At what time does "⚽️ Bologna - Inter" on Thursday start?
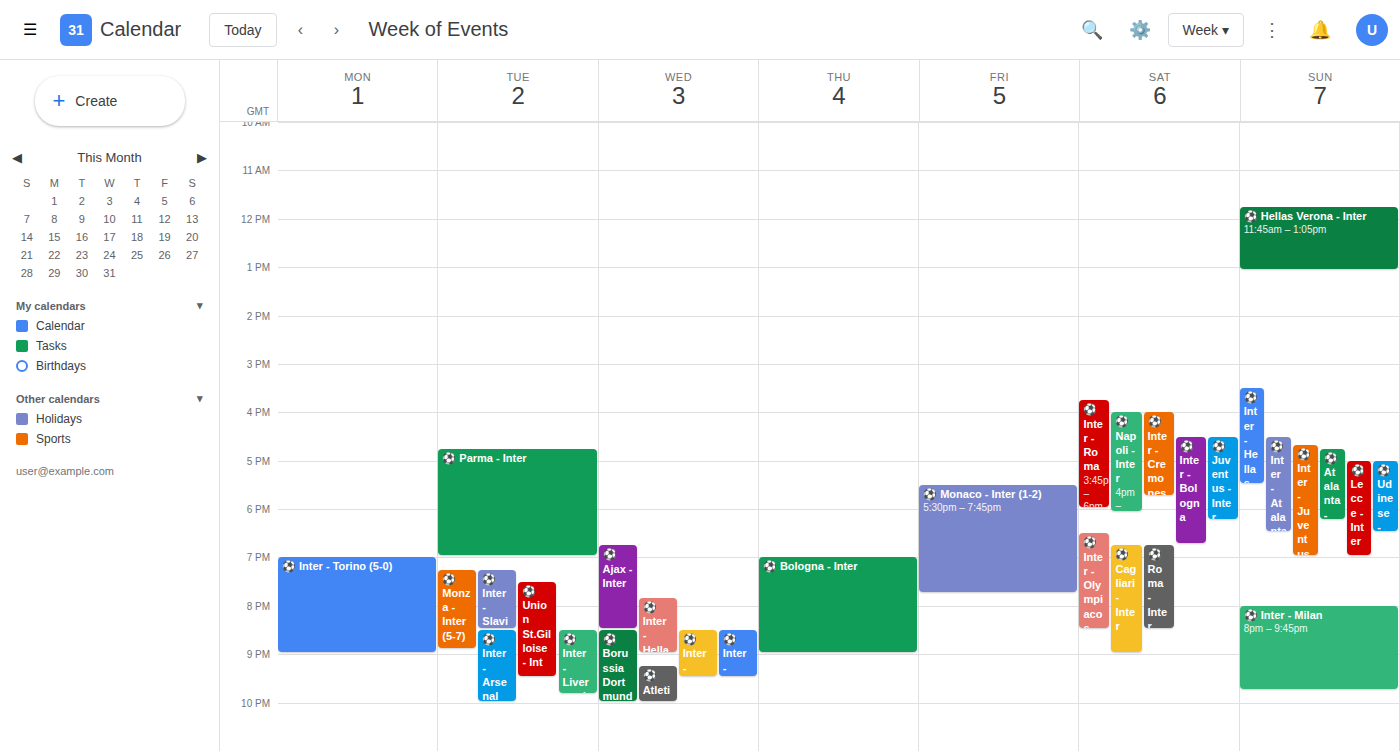
7:00 PM